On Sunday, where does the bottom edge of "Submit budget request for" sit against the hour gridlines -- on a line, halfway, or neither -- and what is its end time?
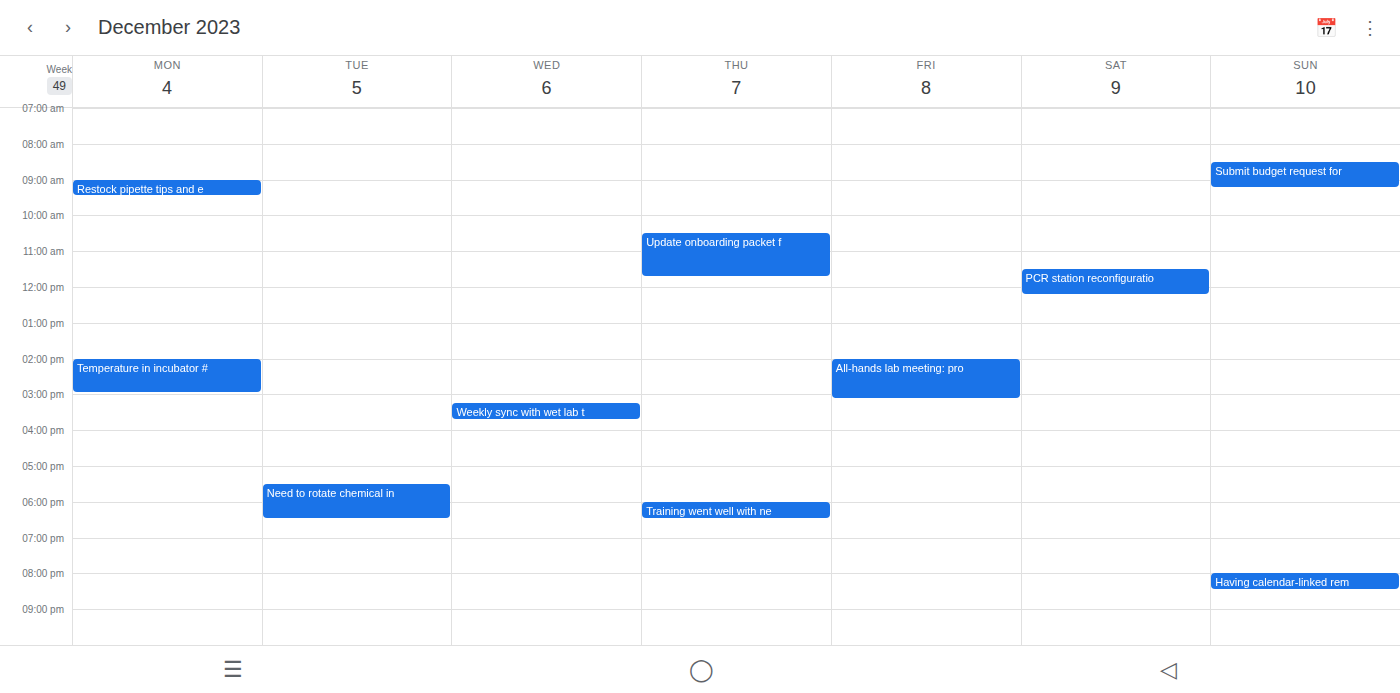
9:15 AM -- neither: a quarter of the way from the 9 AM line to the 10 AM line.